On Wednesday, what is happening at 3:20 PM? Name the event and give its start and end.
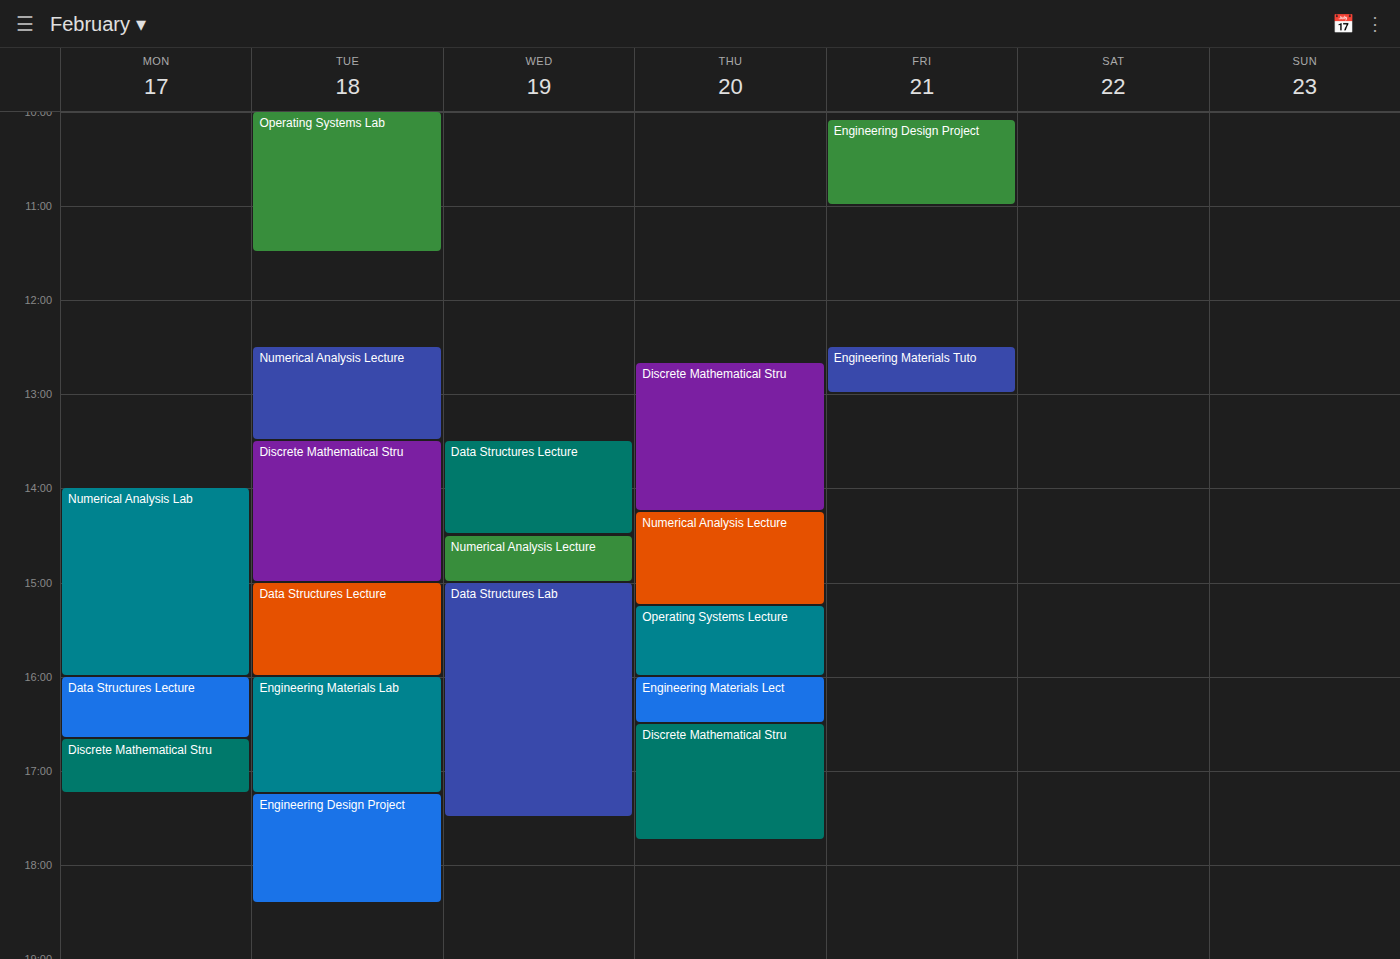
"Data Structures Lab", 3:00 PM to 5:30 PM